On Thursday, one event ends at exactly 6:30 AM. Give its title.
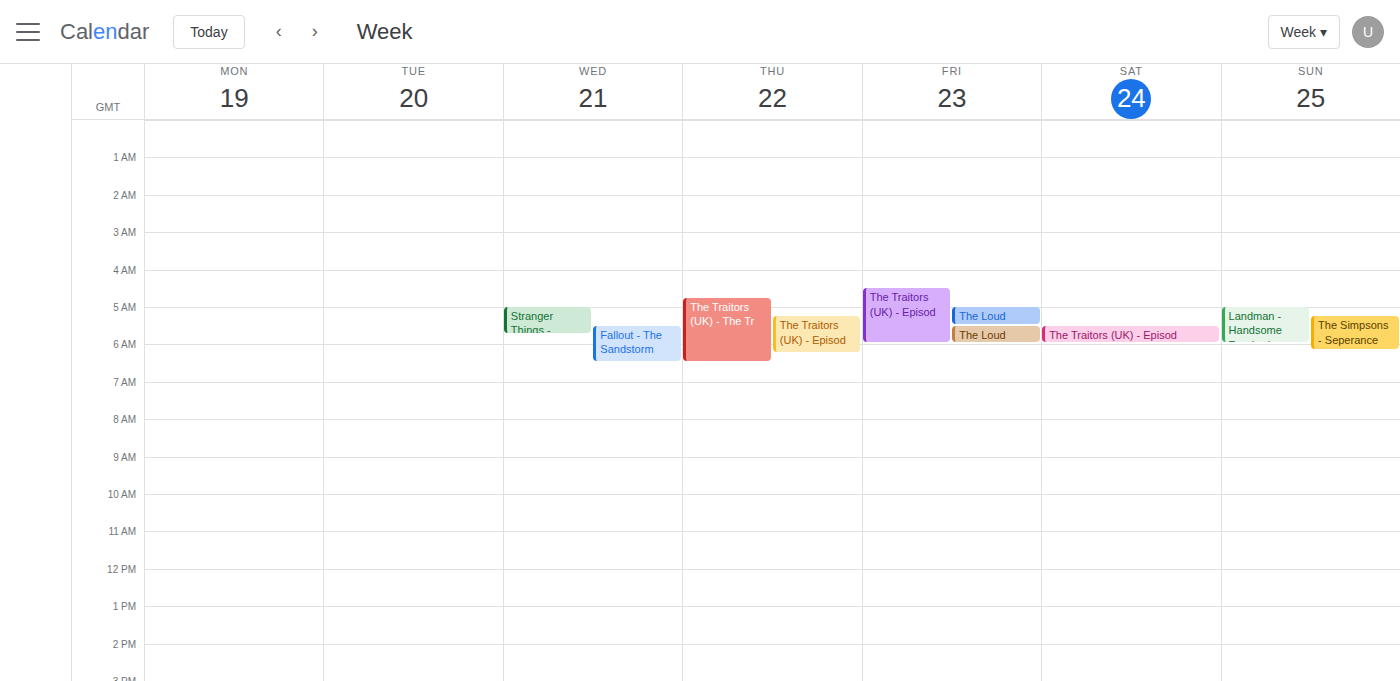
"The Traitors (UK) - The Tr"